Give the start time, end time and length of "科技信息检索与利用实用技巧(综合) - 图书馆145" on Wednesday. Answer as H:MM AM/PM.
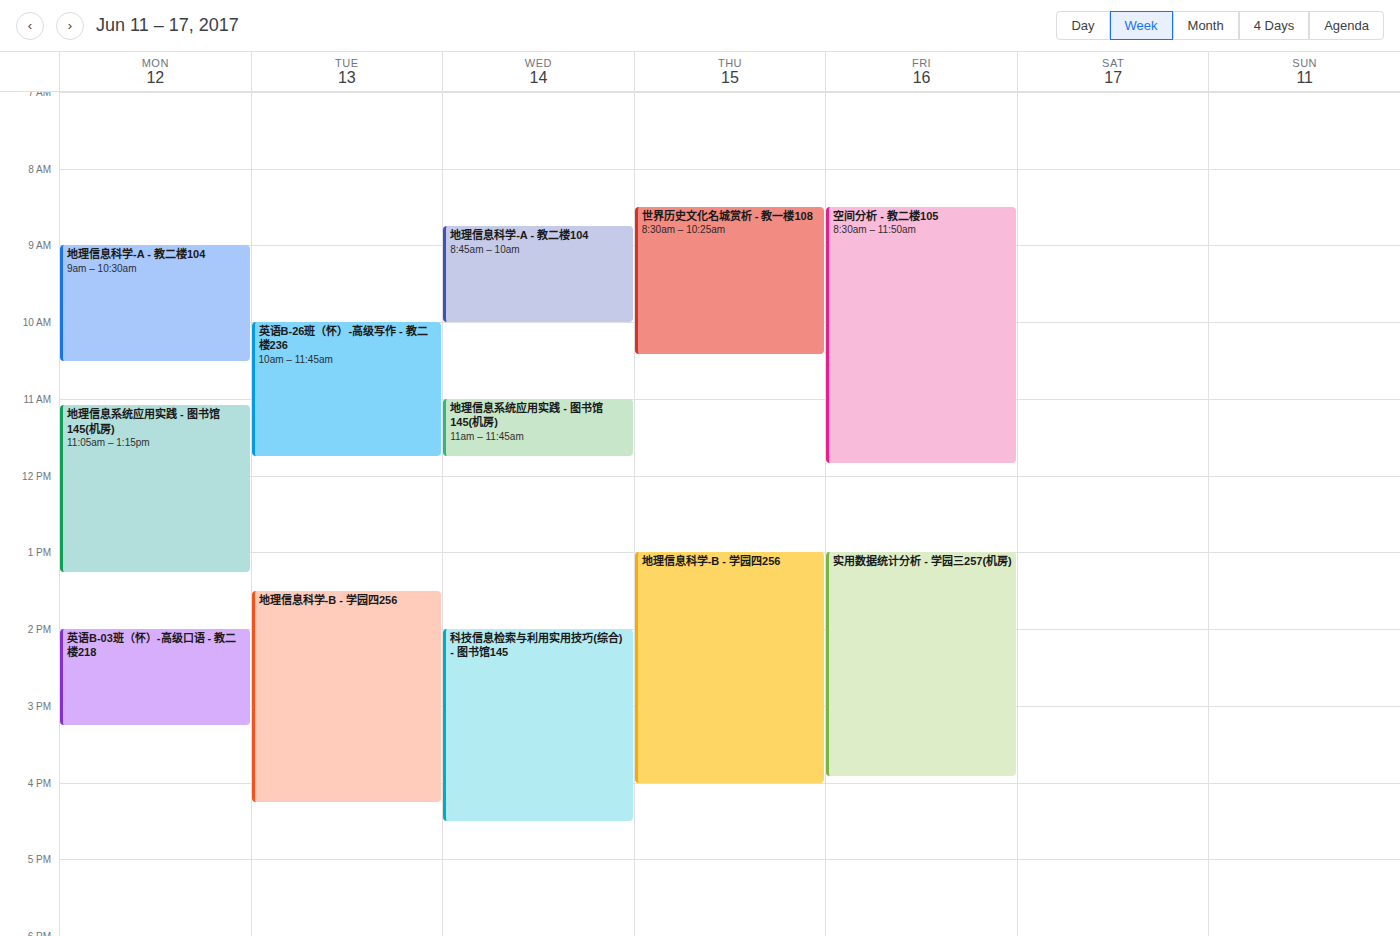
2:00 PM to 4:30 PM, 2 hours 30 minutes